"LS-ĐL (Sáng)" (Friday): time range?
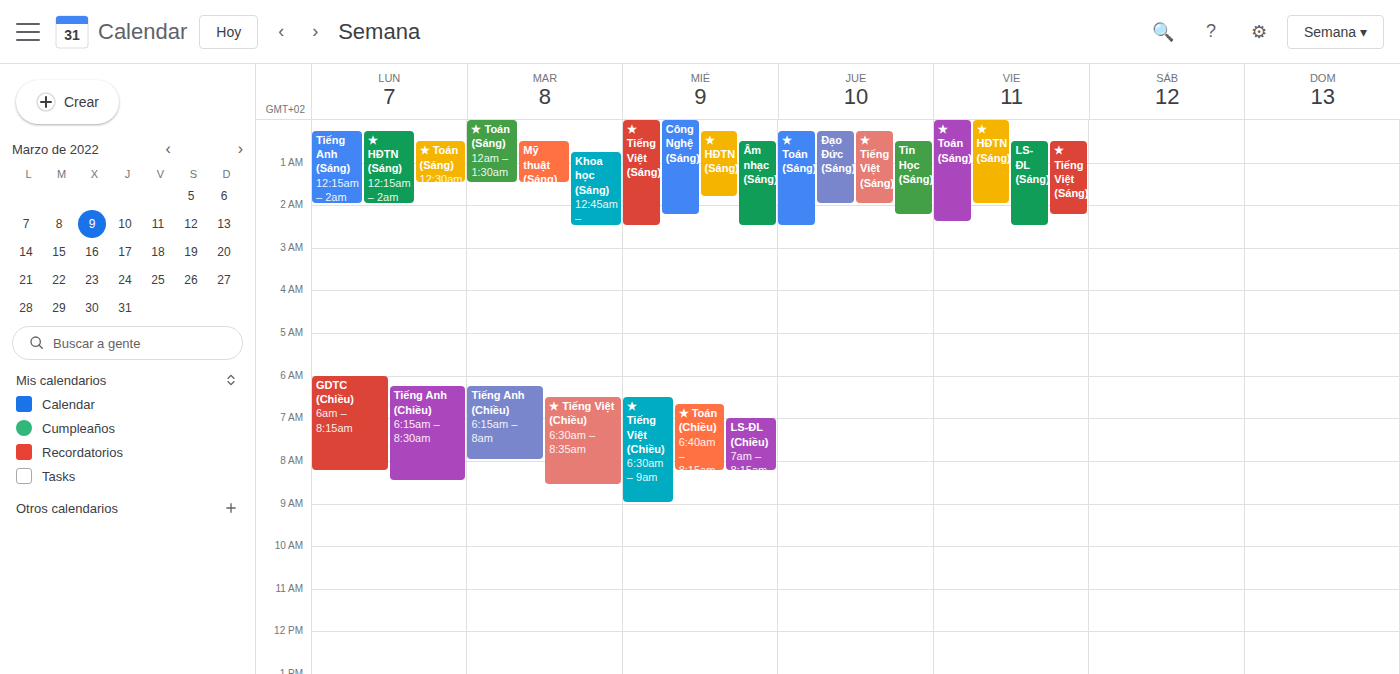
12:30 AM to 2:30 AM